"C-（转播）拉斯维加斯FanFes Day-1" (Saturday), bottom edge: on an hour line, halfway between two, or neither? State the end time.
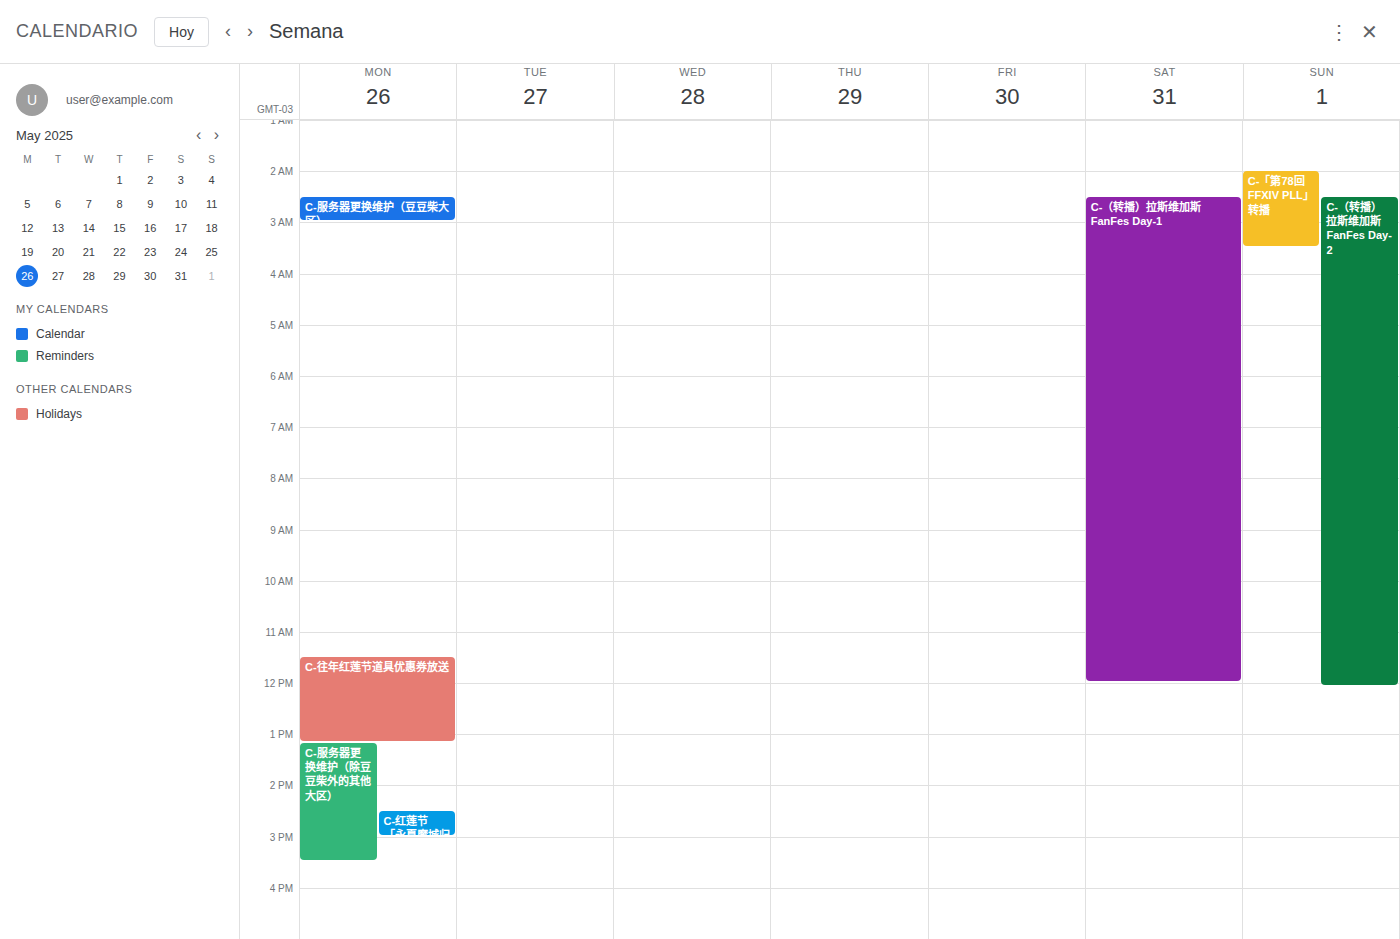
12:00 PM -- exactly on the 12 PM line.